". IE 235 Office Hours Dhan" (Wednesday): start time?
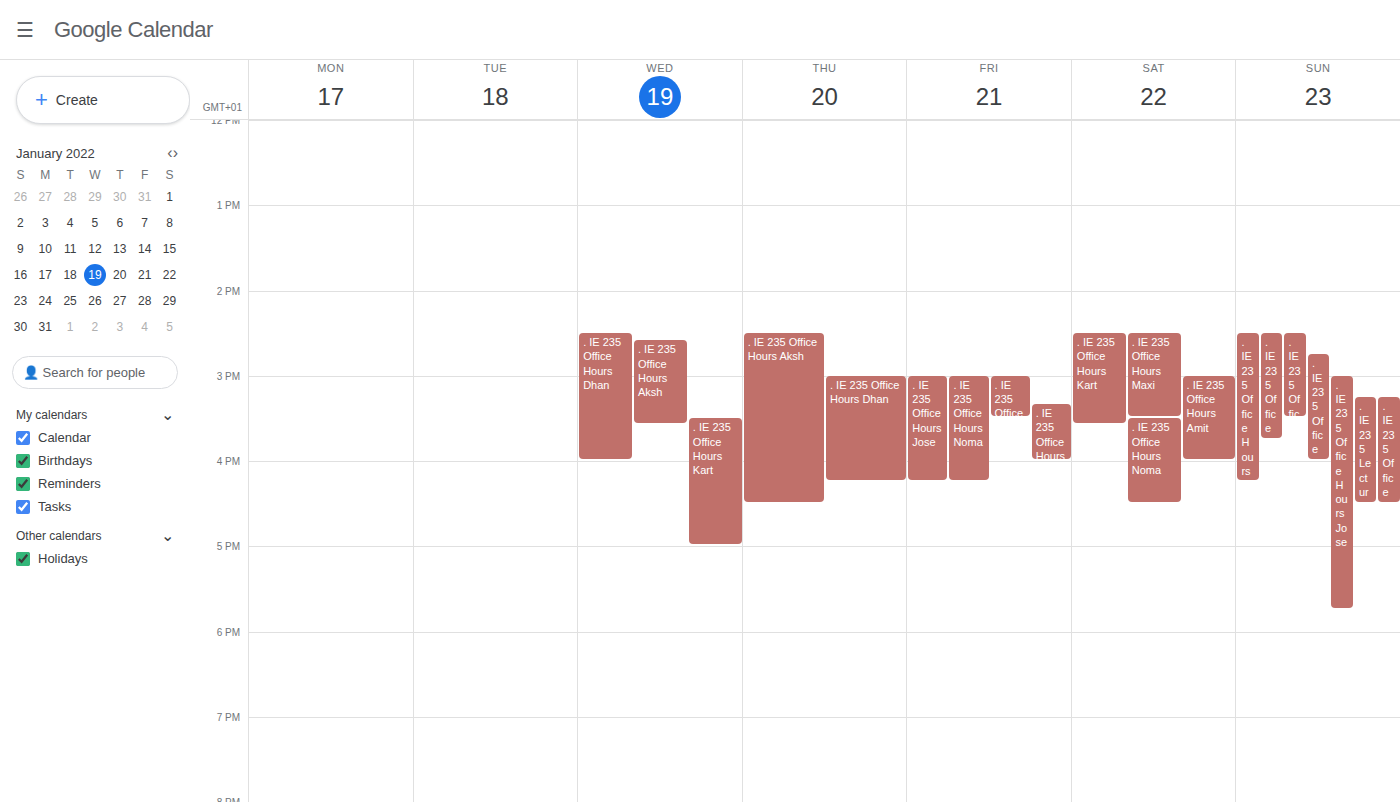
2:30 PM